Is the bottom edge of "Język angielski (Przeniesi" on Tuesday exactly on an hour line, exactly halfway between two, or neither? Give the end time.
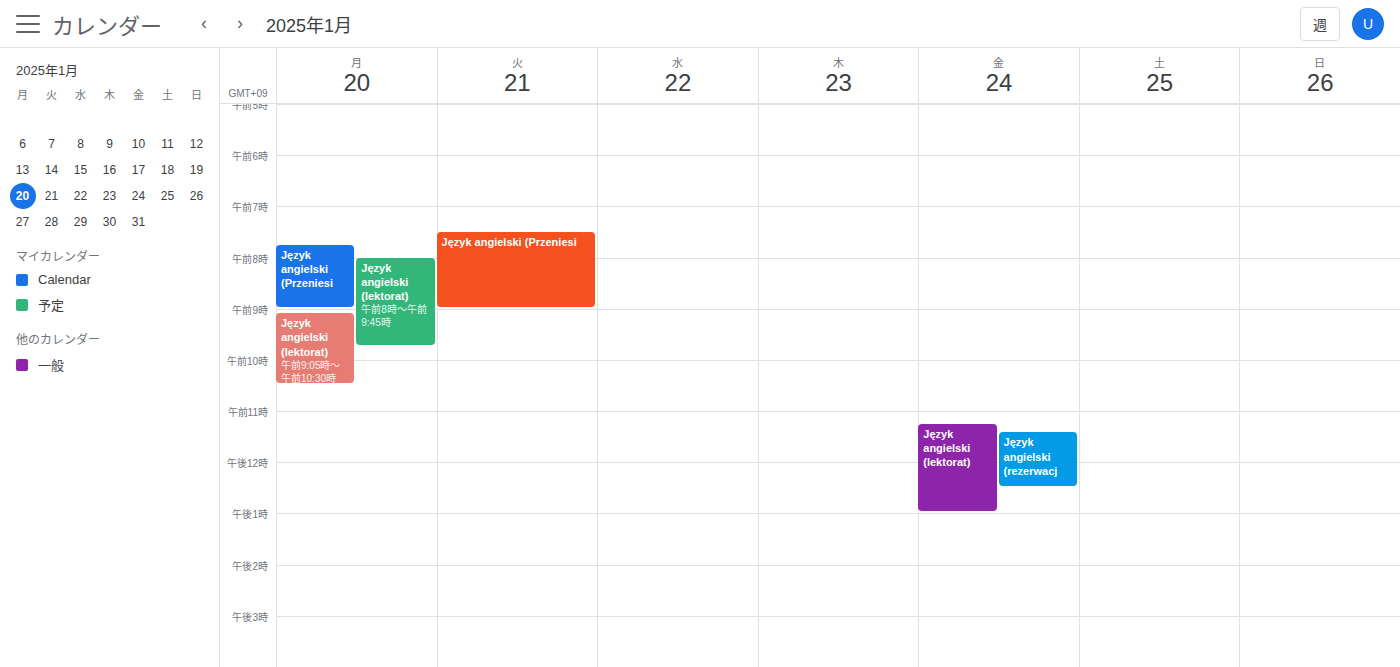
9:00 AM -- exactly on the 9 AM line.